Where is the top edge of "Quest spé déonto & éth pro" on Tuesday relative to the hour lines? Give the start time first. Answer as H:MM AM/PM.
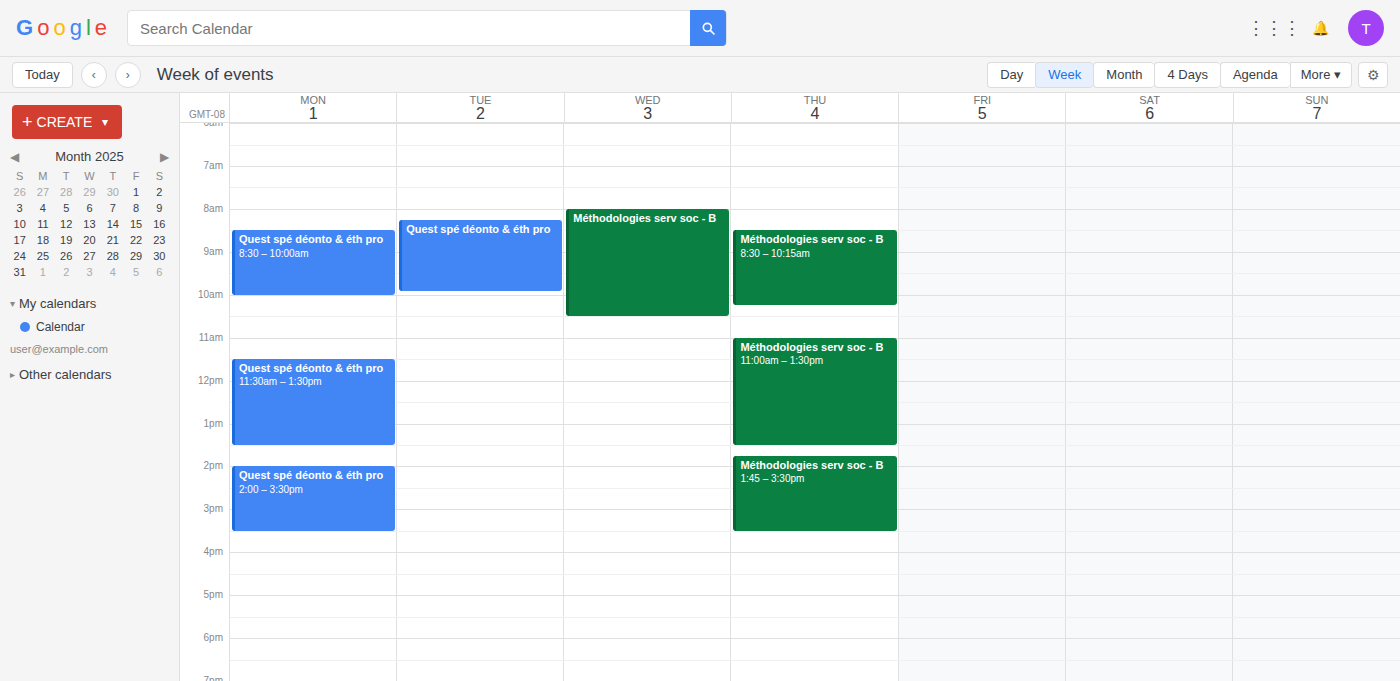
8:15 AM -- neither: a quarter of the way from the 8 AM line to the 9 AM line.